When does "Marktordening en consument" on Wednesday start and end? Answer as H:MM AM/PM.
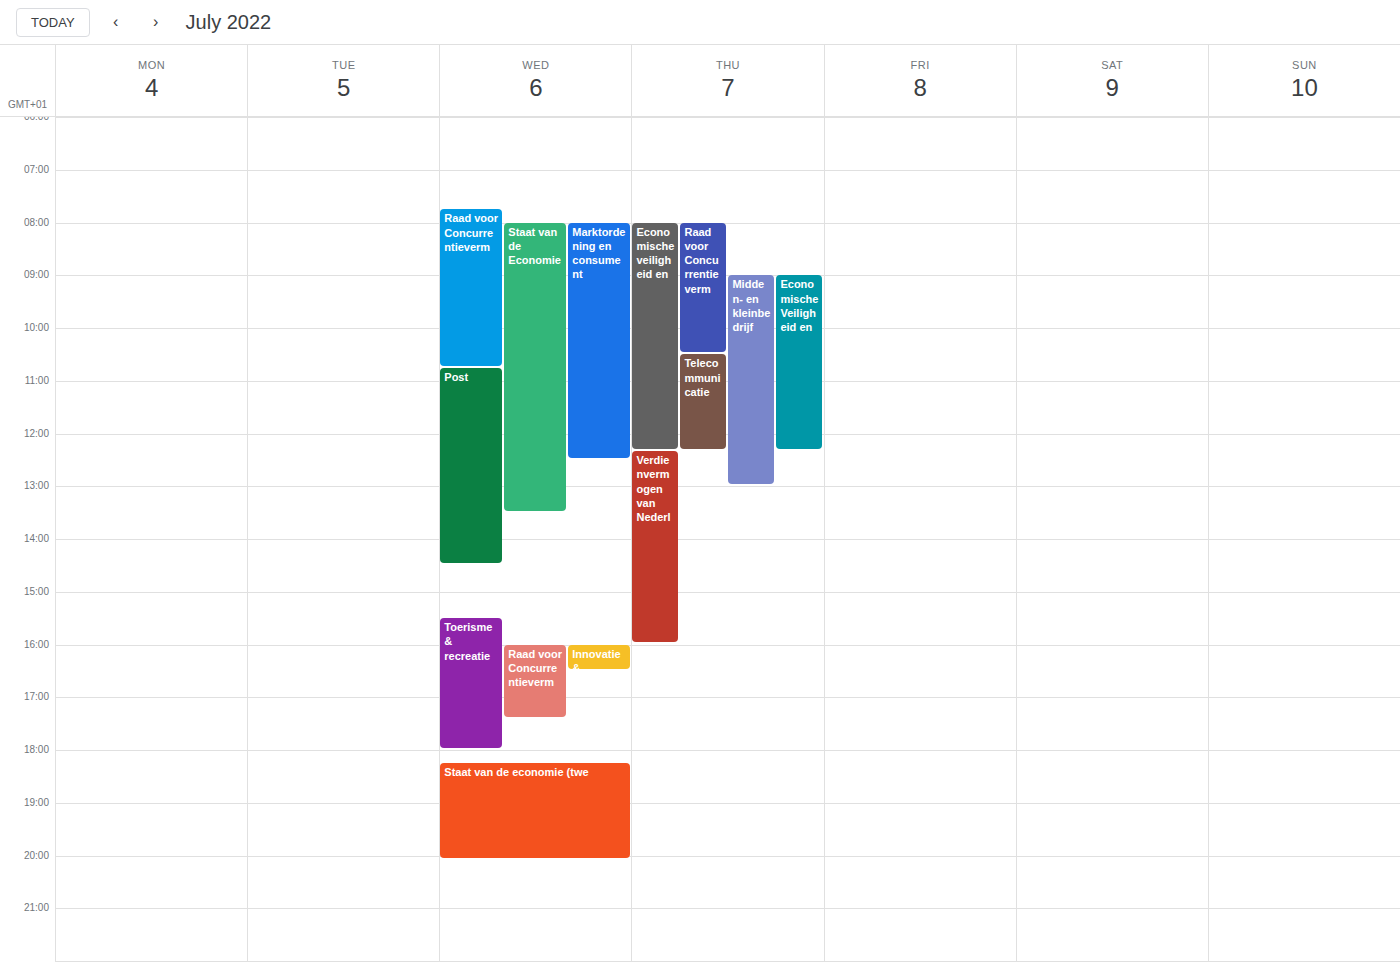
8:00 AM to 12:30 PM